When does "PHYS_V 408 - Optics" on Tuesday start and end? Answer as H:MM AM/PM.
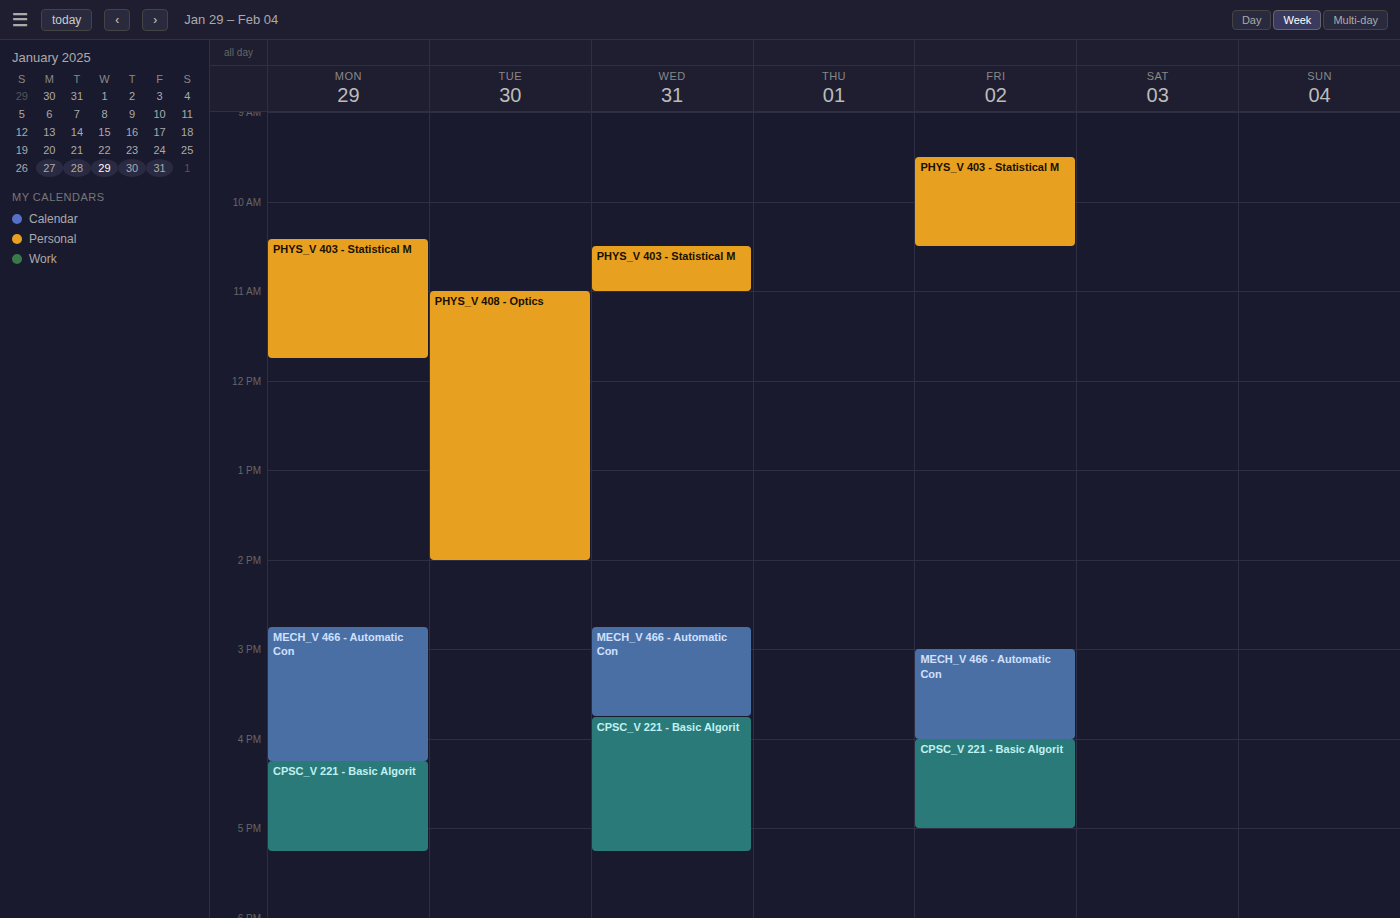
11:00 AM to 2:00 PM